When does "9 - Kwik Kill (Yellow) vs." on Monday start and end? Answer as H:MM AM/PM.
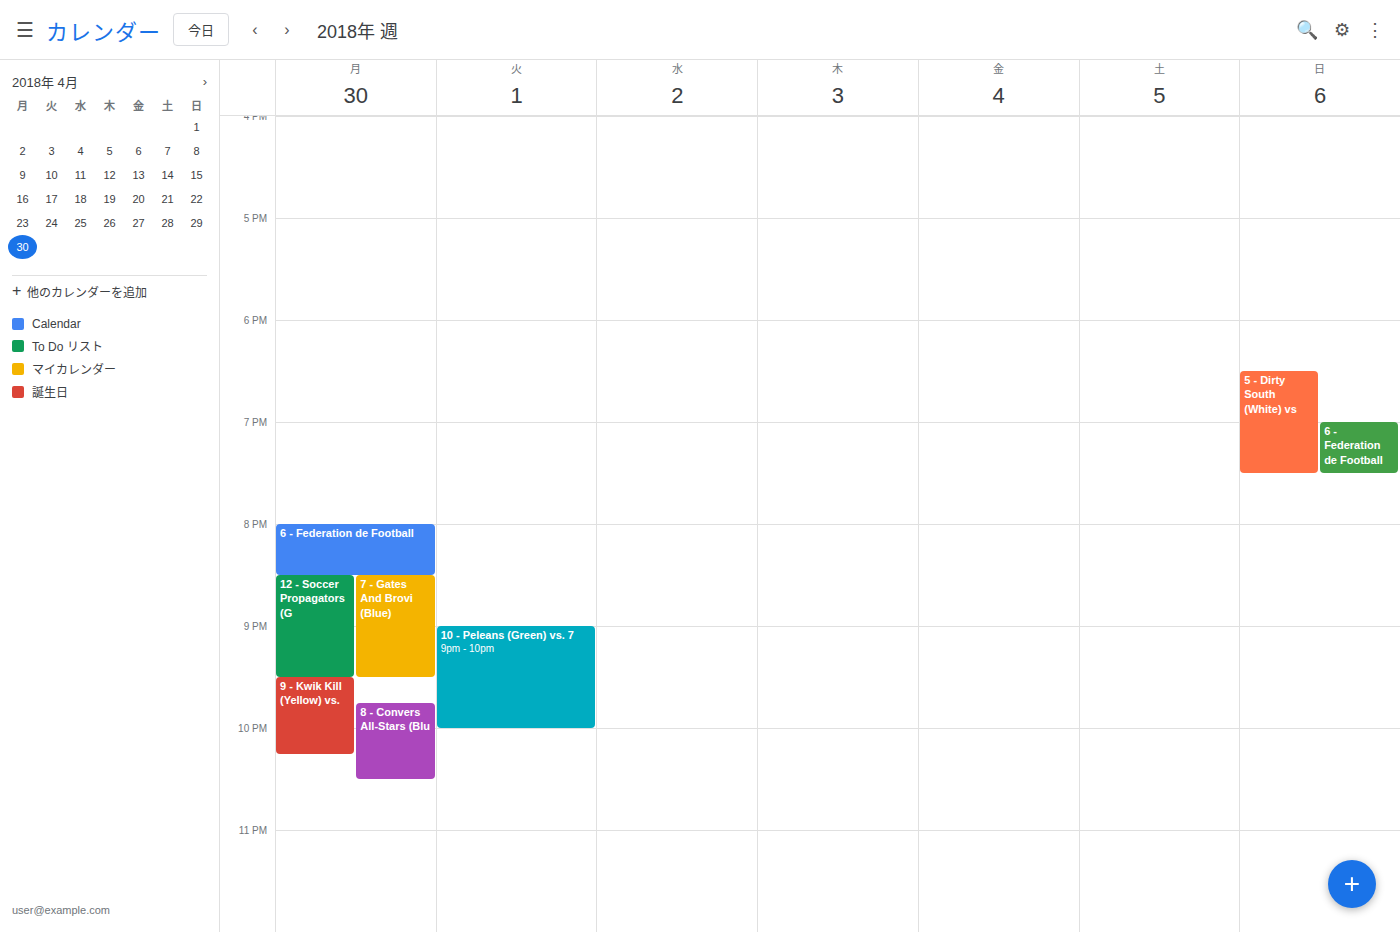
9:30 PM to 10:15 PM